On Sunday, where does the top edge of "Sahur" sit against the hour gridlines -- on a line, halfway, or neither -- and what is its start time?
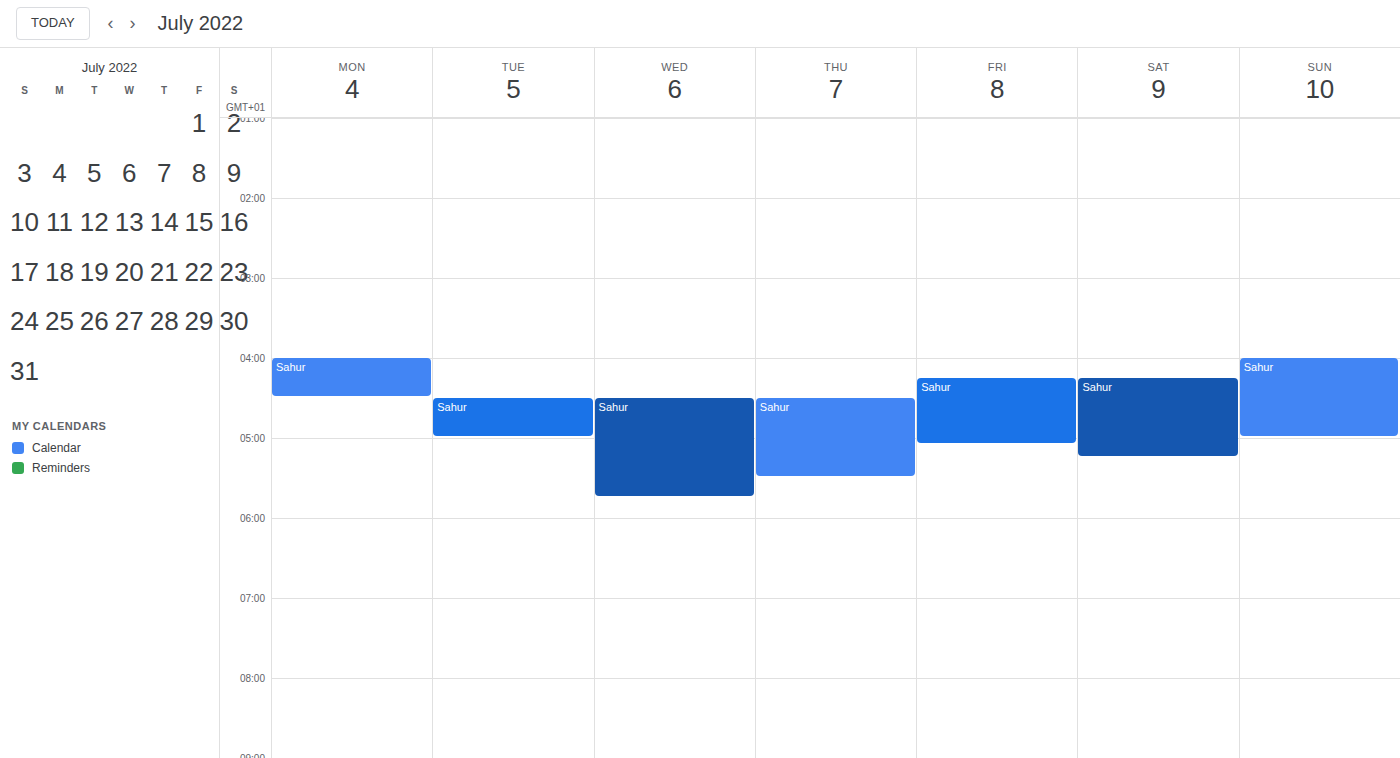
4:00 AM -- exactly on the 4 AM line.